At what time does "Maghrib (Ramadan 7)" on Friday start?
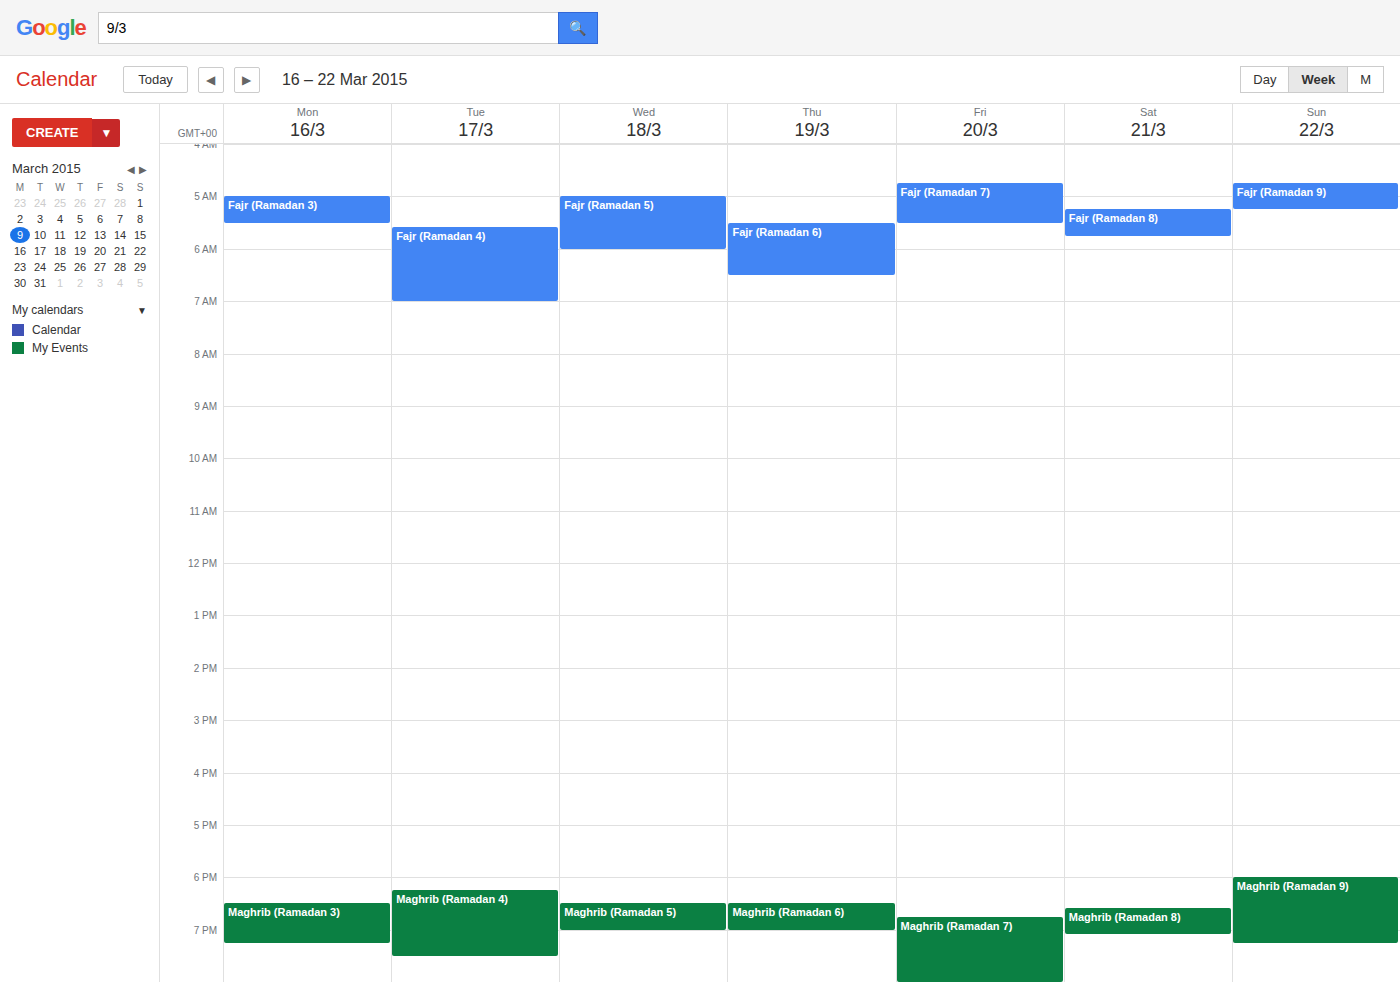
6:45 PM